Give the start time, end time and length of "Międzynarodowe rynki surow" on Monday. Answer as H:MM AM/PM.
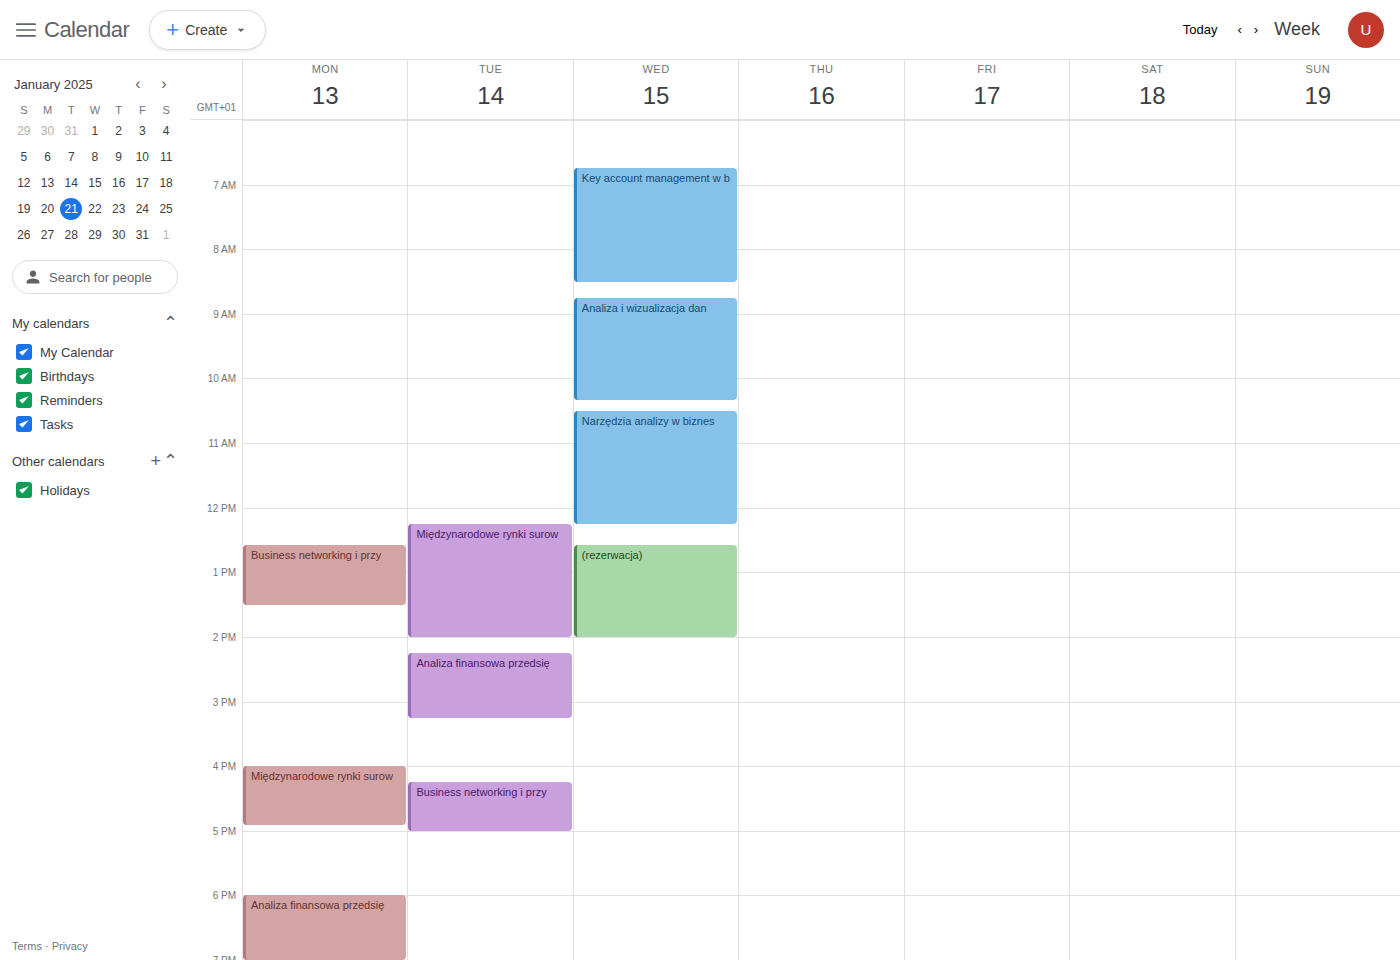
4:00 PM to 4:55 PM, 55 minutes